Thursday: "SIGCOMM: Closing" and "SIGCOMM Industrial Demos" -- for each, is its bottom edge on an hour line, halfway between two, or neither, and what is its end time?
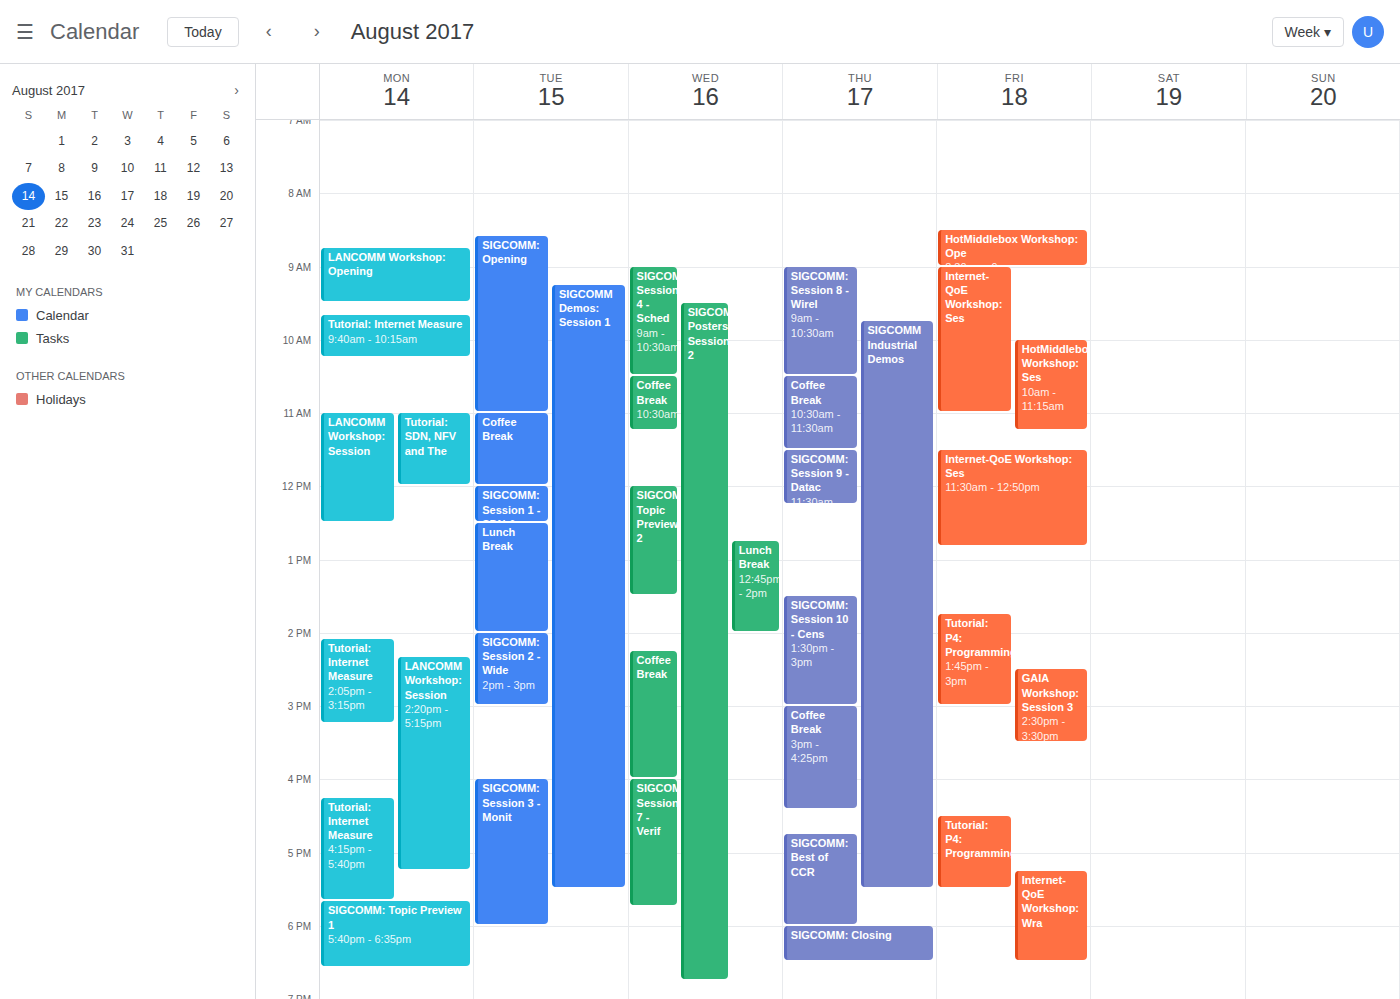
"SIGCOMM: Closing": 6:30 PM, halfway between the 6 PM and 7 PM lines. "SIGCOMM Industrial Demos": 5:30 PM, halfway between the 5 PM and 6 PM lines.